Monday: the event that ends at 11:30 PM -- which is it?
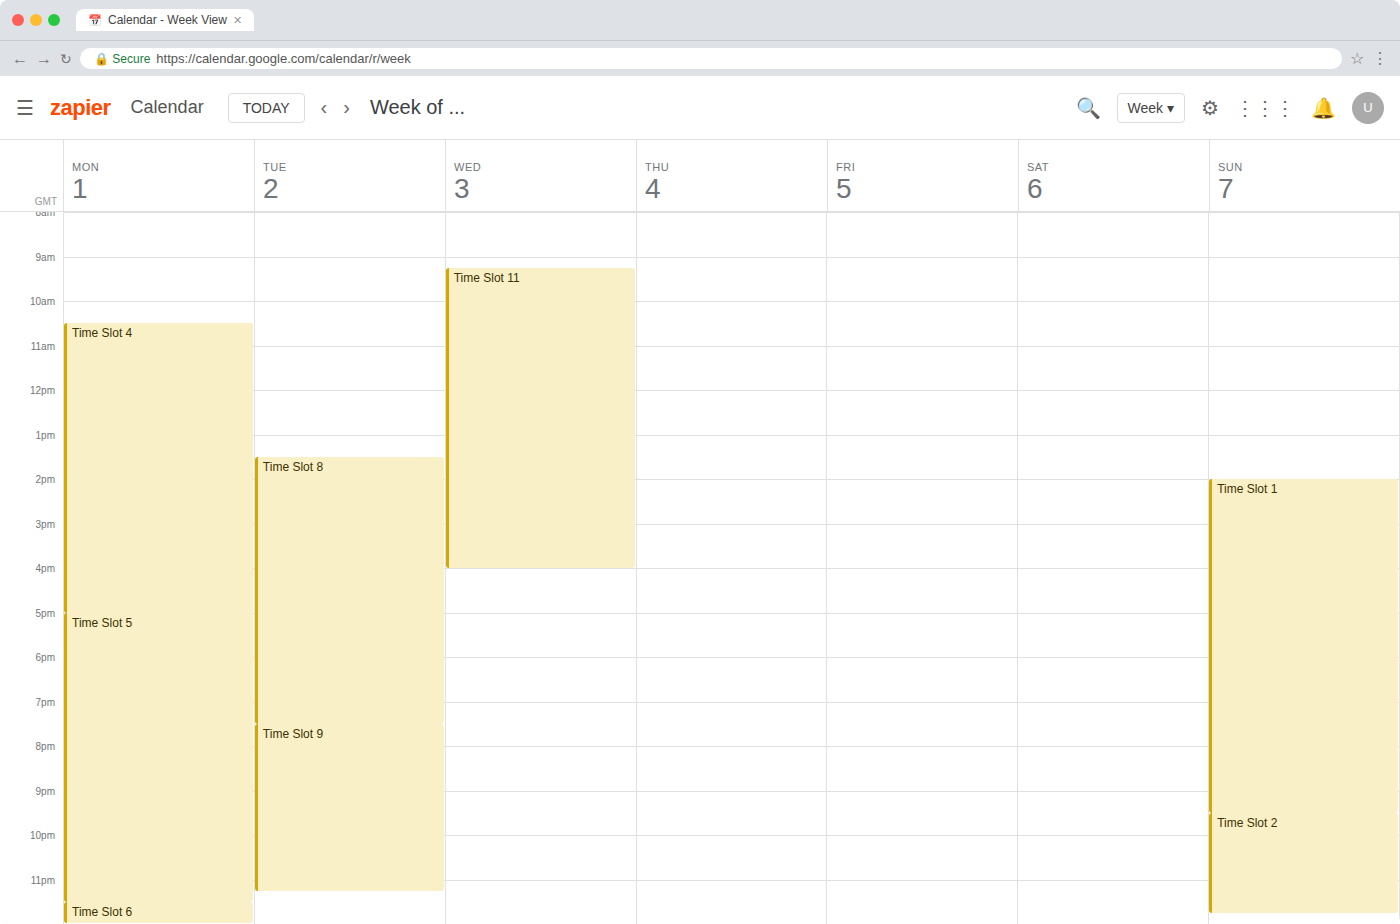
"Time Slot 5"